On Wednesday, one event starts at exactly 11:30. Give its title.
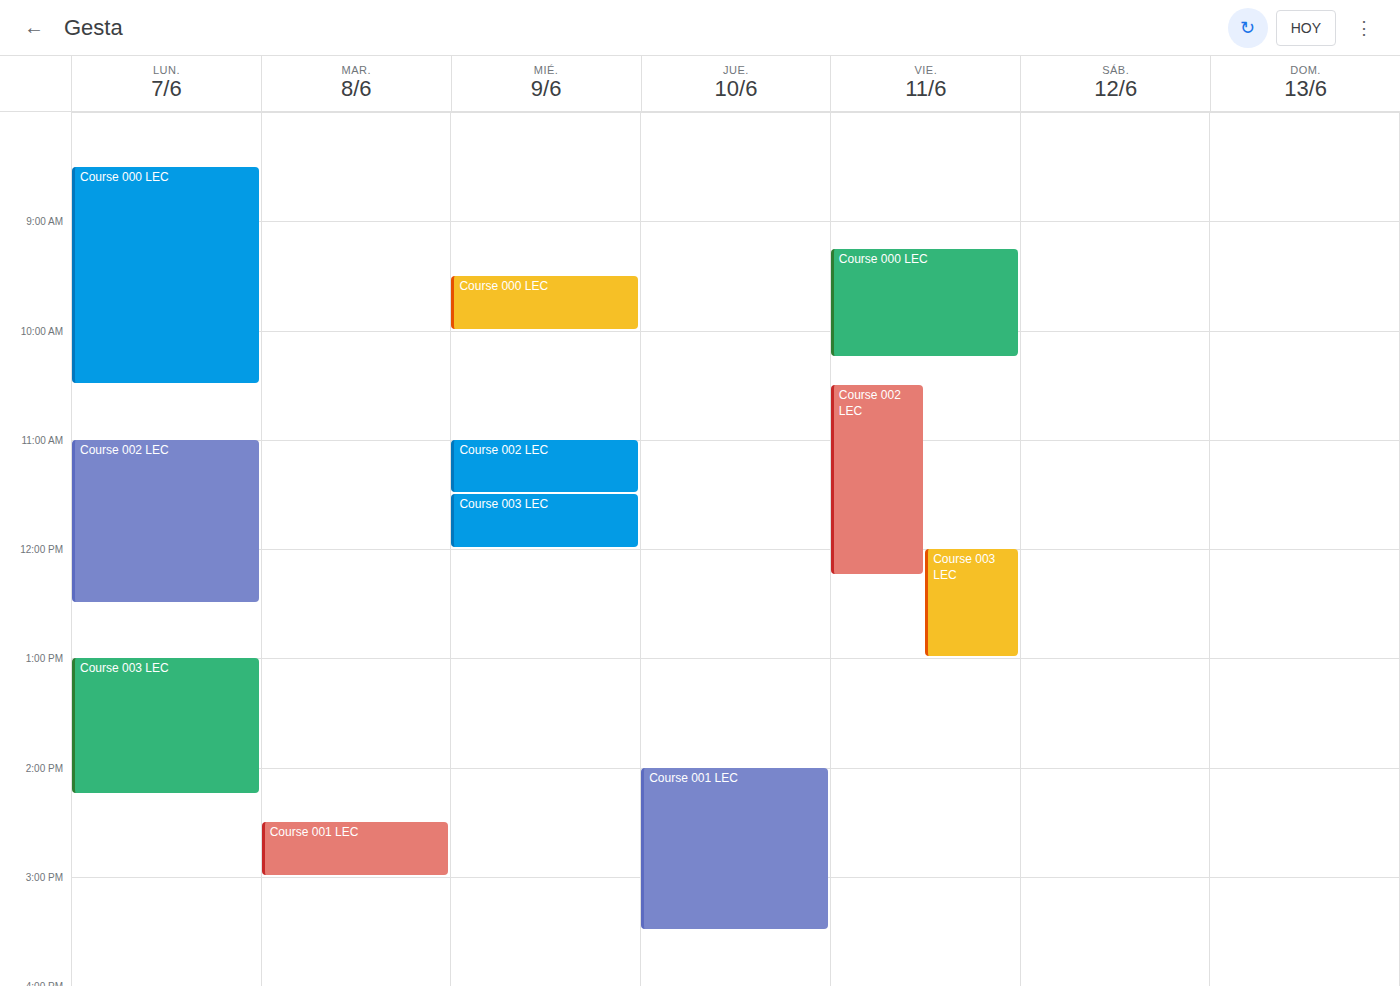
"Course 003 LEC"